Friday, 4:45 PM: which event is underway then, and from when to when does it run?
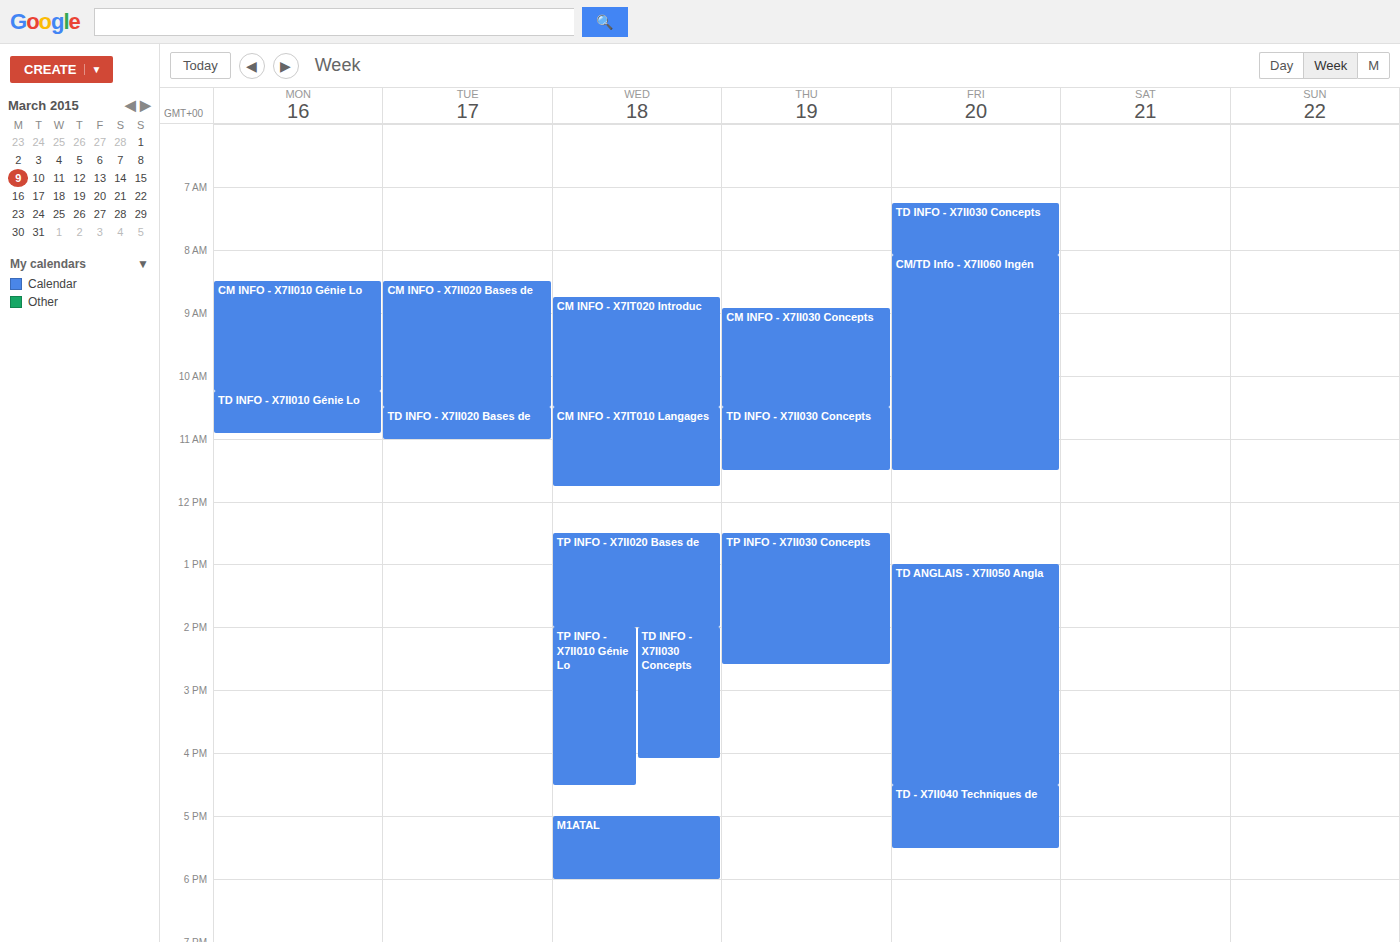
"TD - X7II040 Techniques de", 4:30 PM to 5:30 PM